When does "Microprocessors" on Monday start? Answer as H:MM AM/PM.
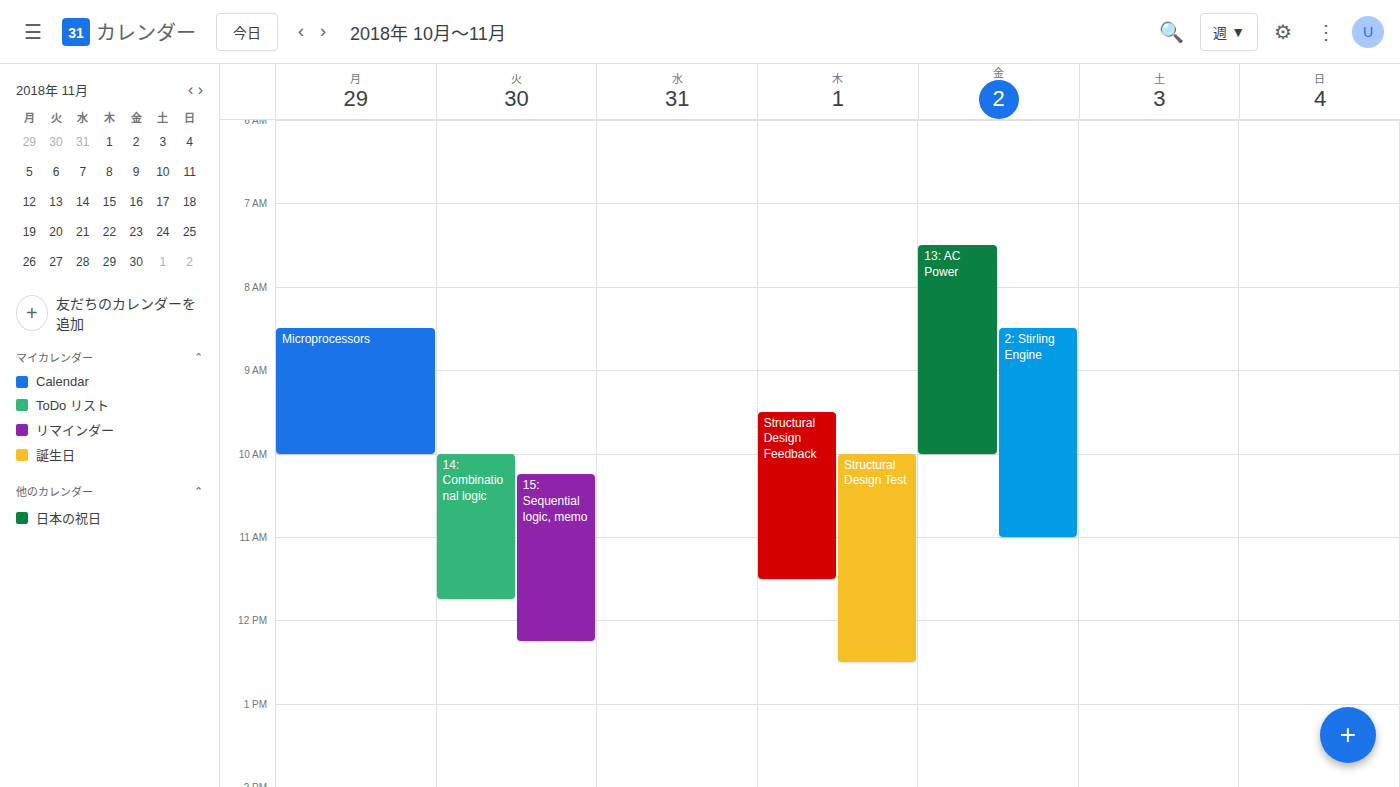
8:30 AM